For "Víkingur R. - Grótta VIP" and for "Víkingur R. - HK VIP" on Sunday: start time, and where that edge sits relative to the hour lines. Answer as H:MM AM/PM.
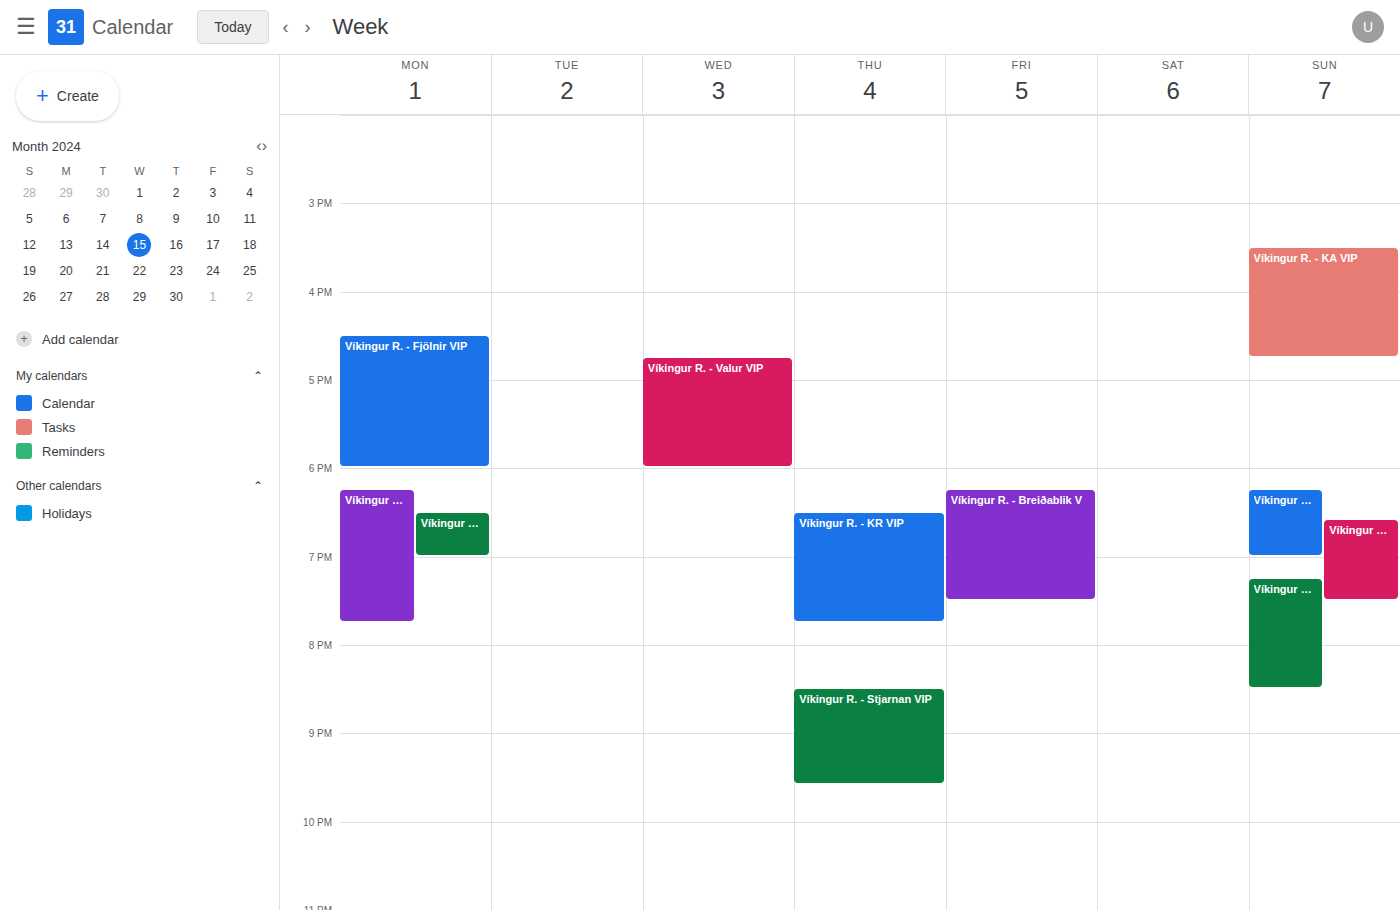
"Víkingur R. - Grótta VIP": 6:15 PM, neither: a quarter of the way from the 6 PM line to the 7 PM line. "Víkingur R. - HK VIP": 7:15 PM, neither: a quarter of the way from the 7 PM line to the 8 PM line.